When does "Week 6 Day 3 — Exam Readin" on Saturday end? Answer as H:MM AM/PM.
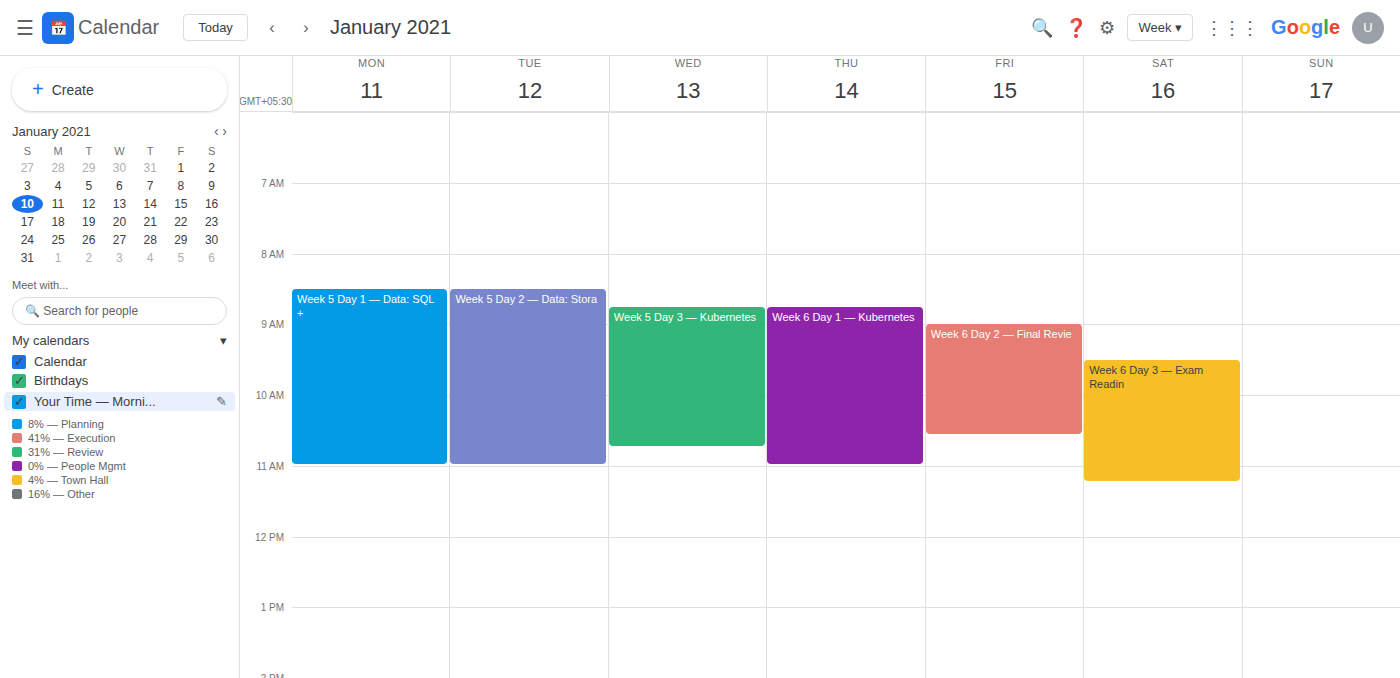
11:15 AM